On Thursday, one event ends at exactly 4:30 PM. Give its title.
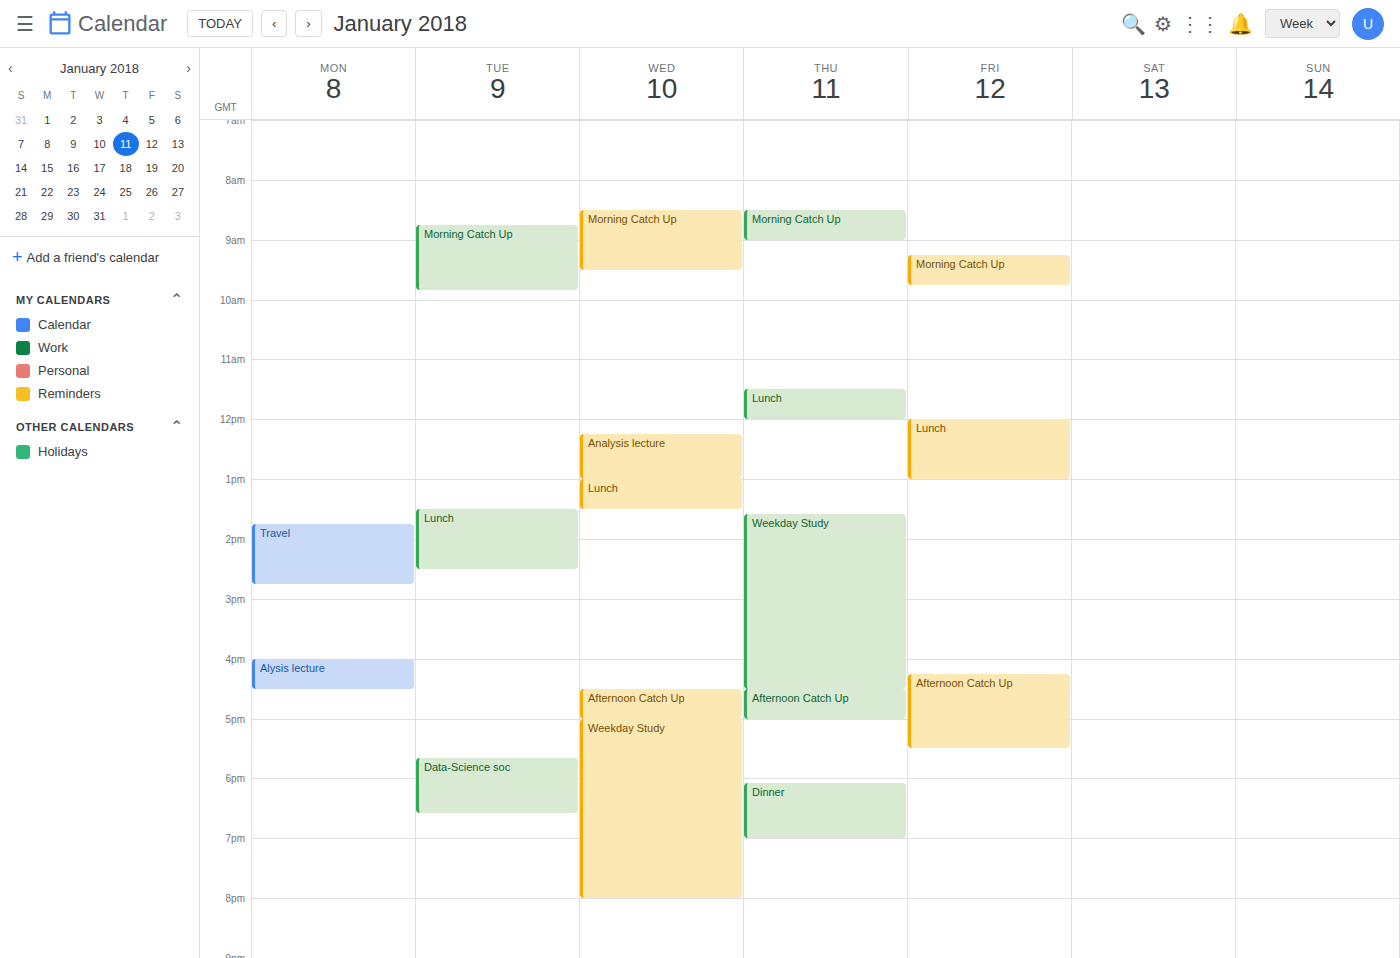
"Weekday Study"